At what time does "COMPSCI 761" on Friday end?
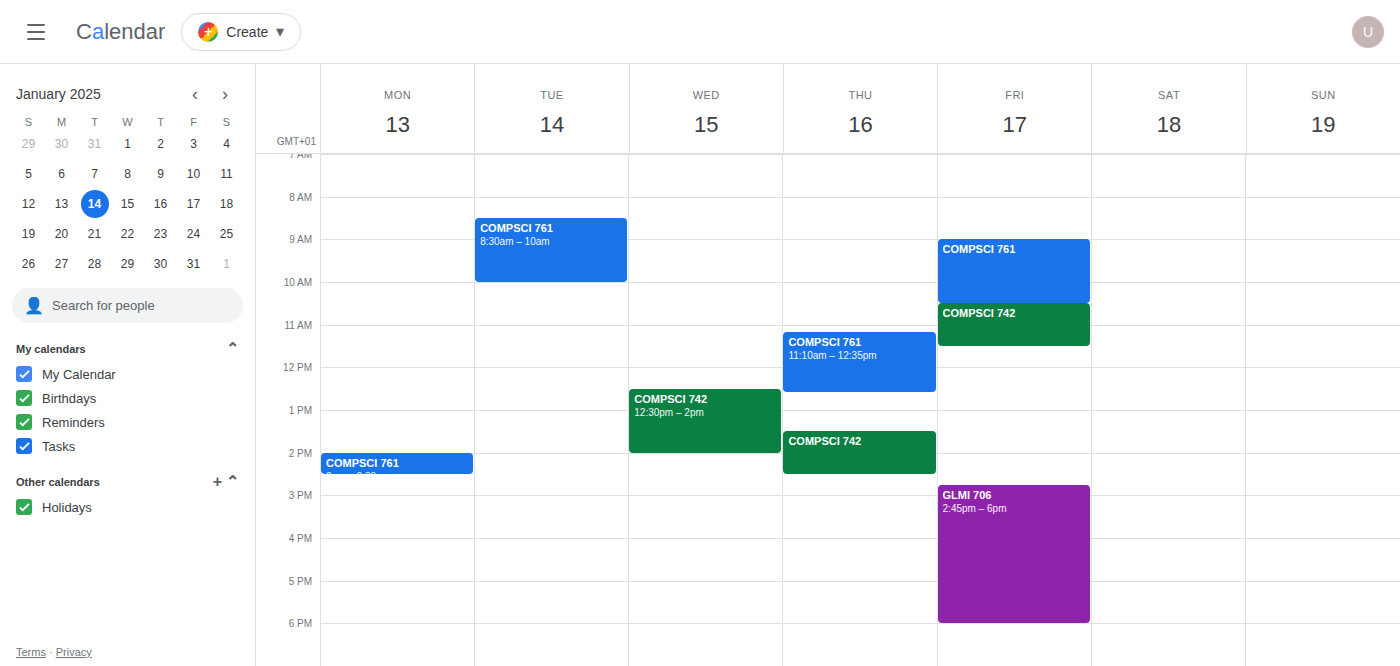
10:30 AM